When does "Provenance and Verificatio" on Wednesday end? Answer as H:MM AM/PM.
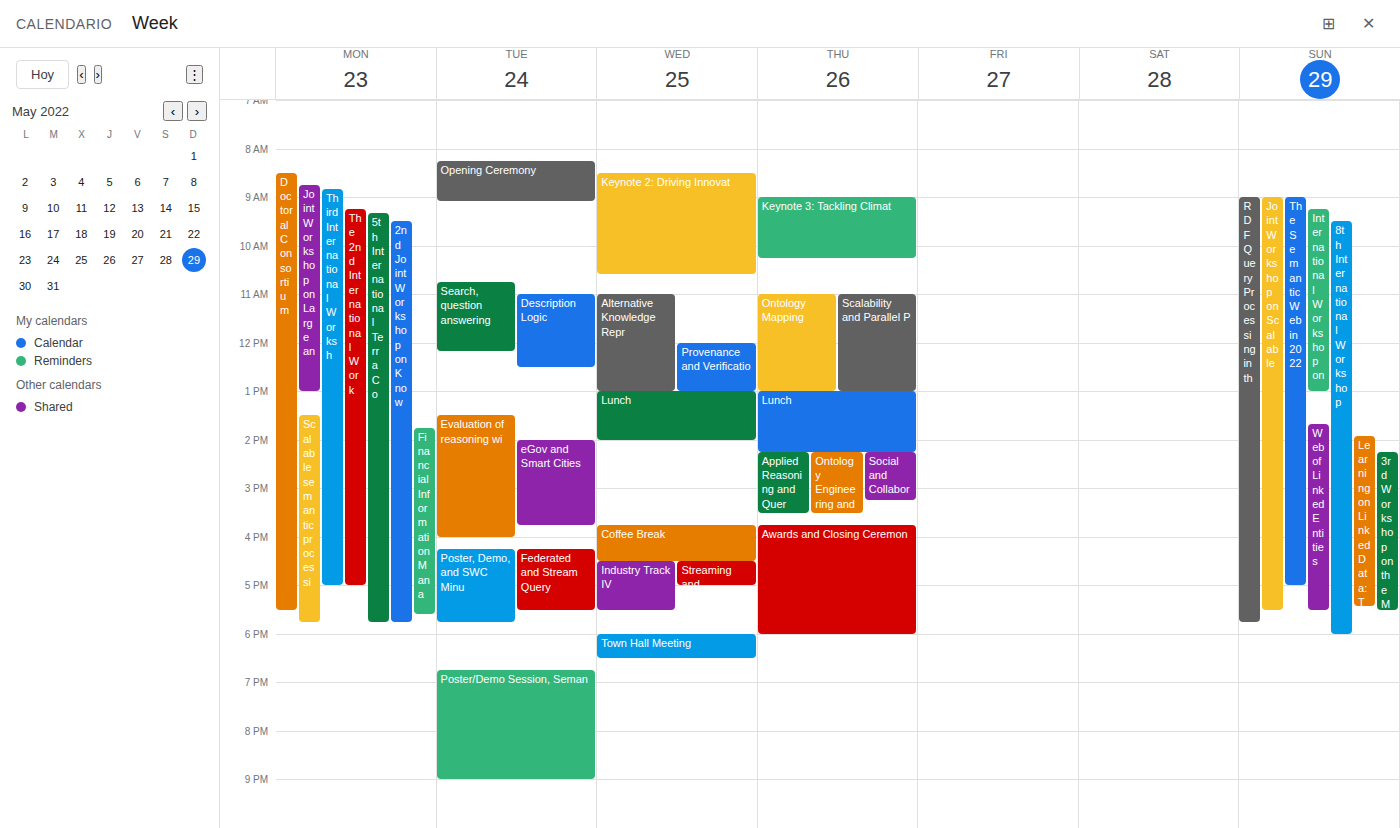
1:00 PM